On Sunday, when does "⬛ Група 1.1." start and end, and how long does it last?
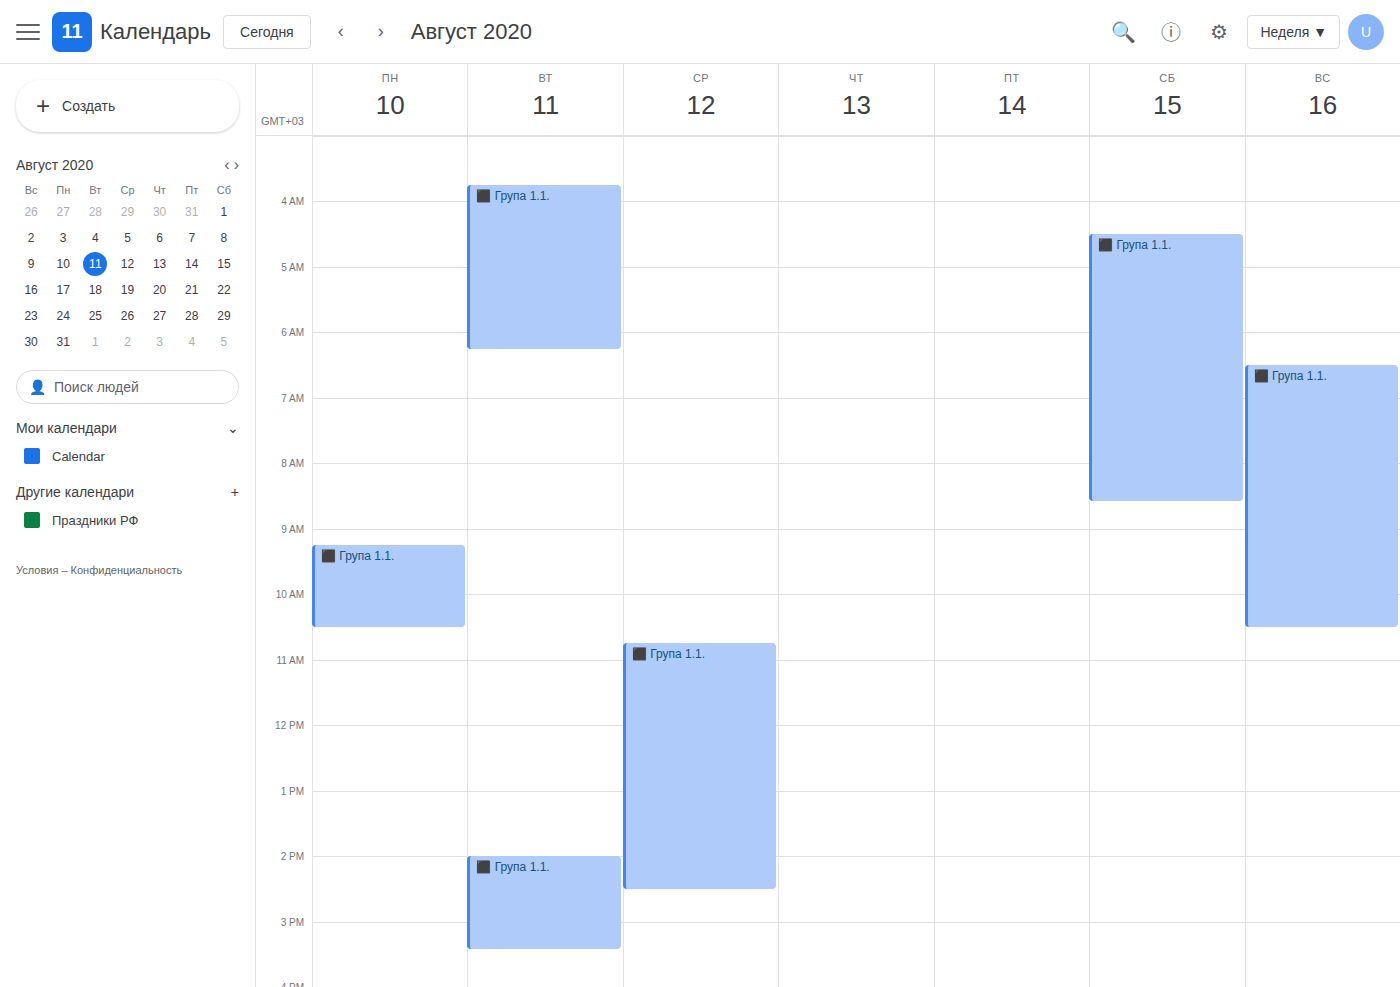
6:30 AM to 10:30 AM, 4 hours